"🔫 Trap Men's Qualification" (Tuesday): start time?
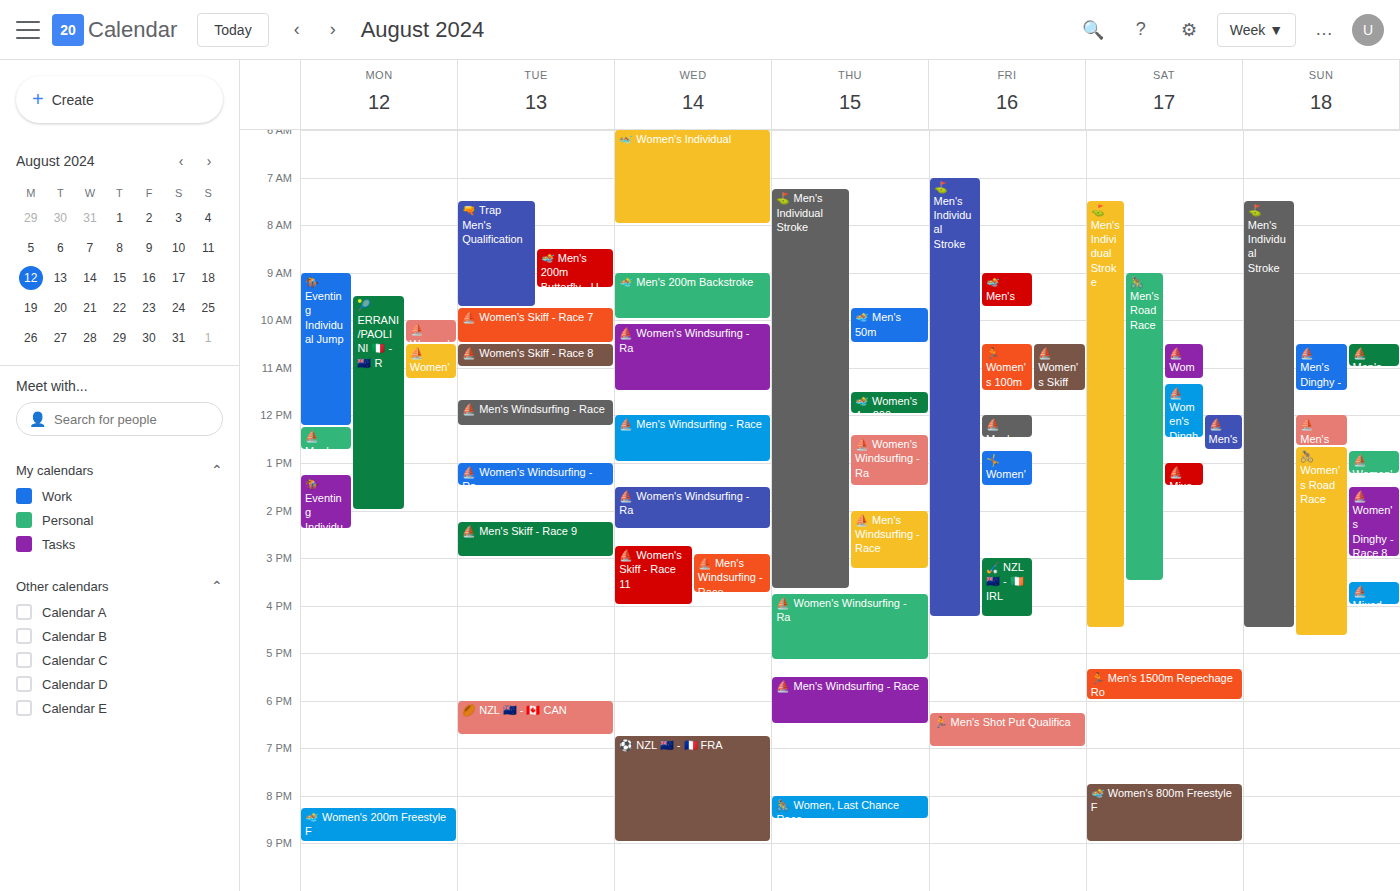
7:30 AM